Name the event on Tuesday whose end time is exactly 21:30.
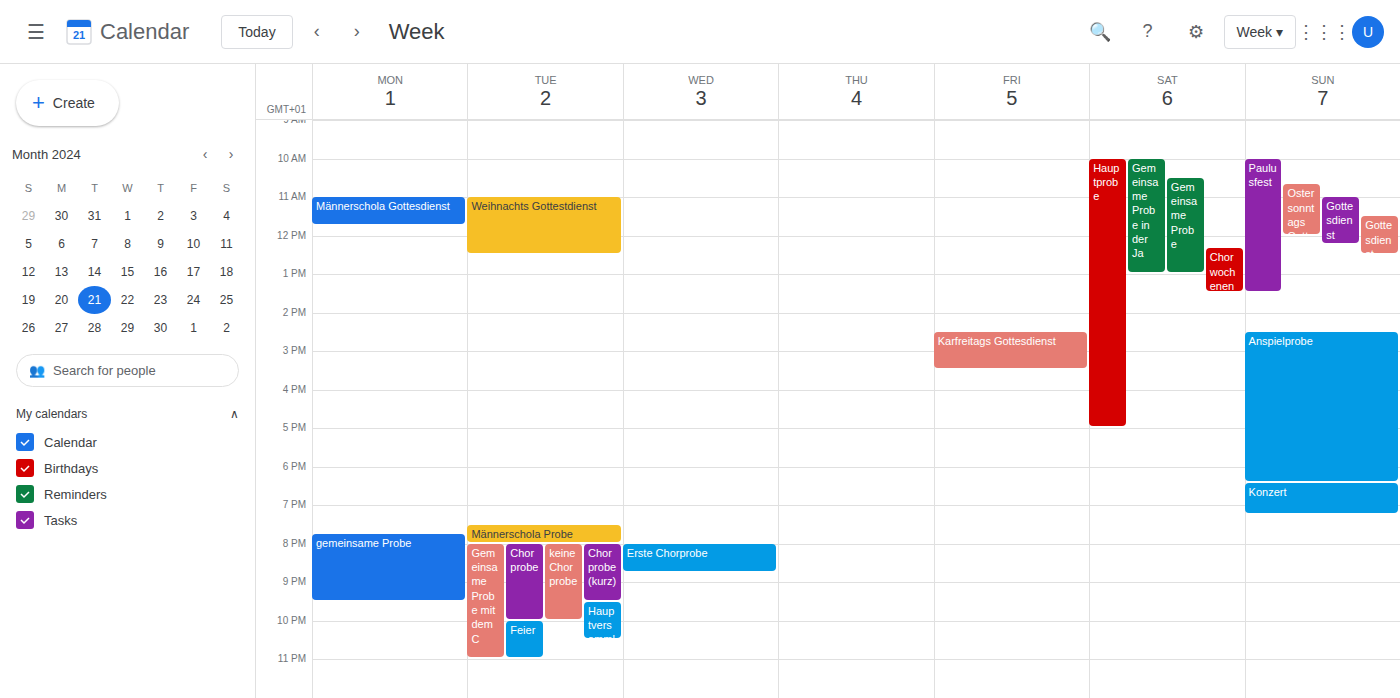
"Chorprobe (kurz)"